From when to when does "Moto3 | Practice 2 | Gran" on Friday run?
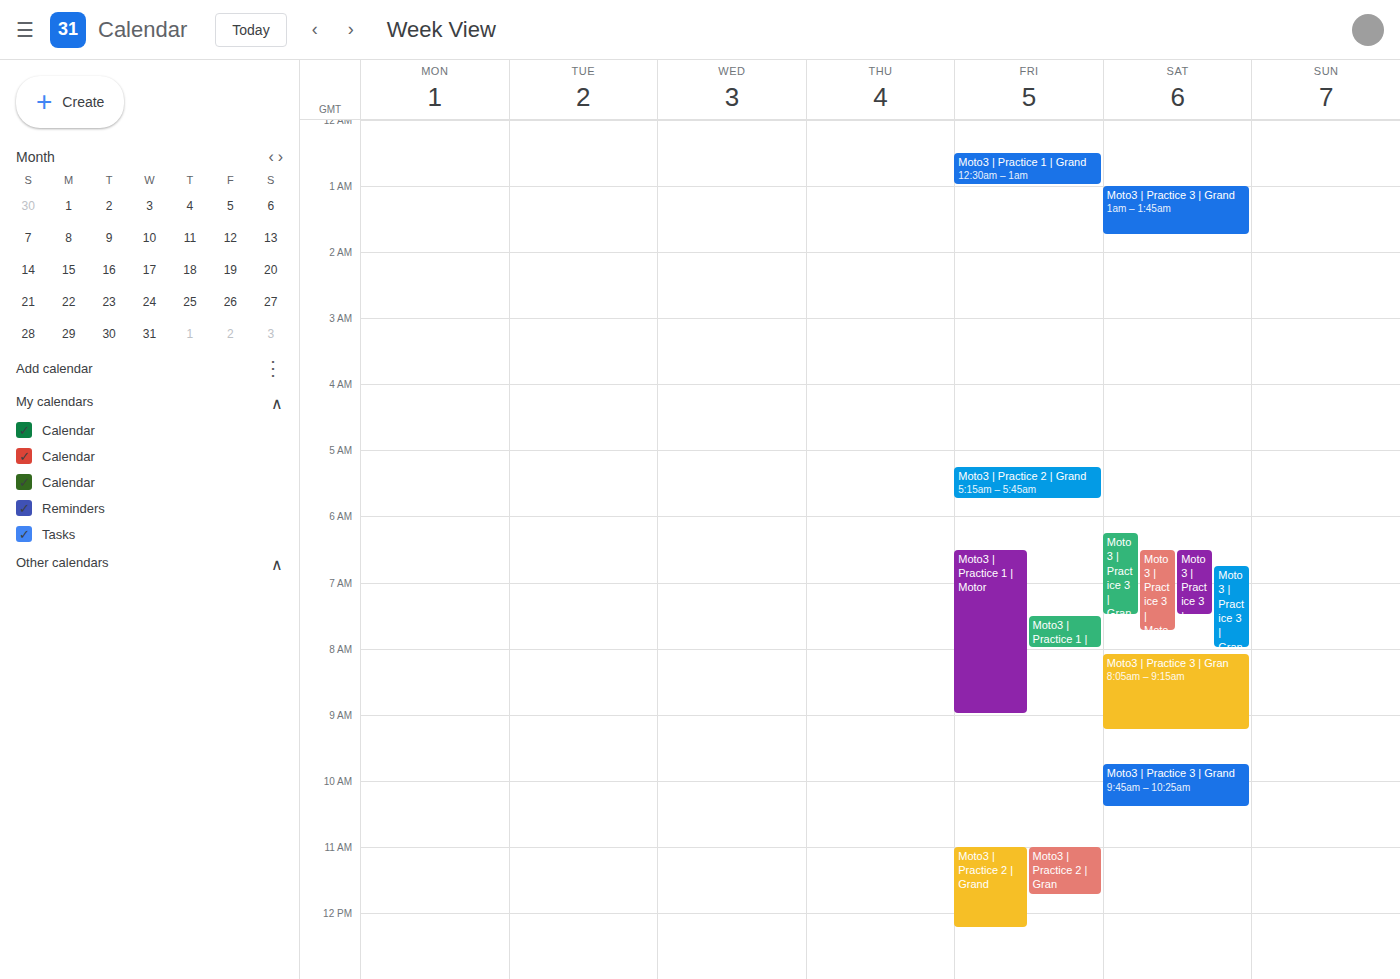
11:00 to 11:45